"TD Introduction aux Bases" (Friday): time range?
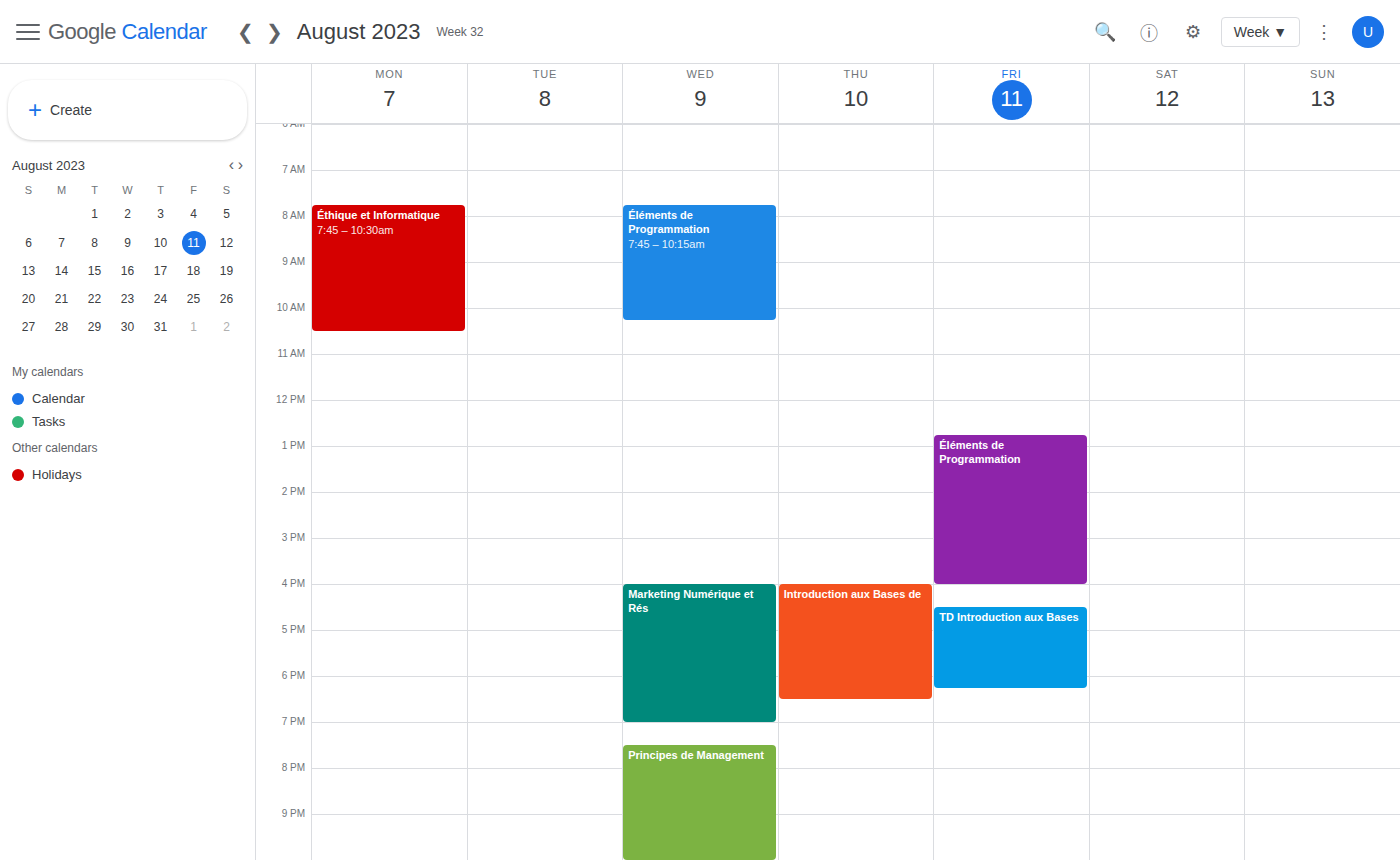
4:30 PM to 6:15 PM